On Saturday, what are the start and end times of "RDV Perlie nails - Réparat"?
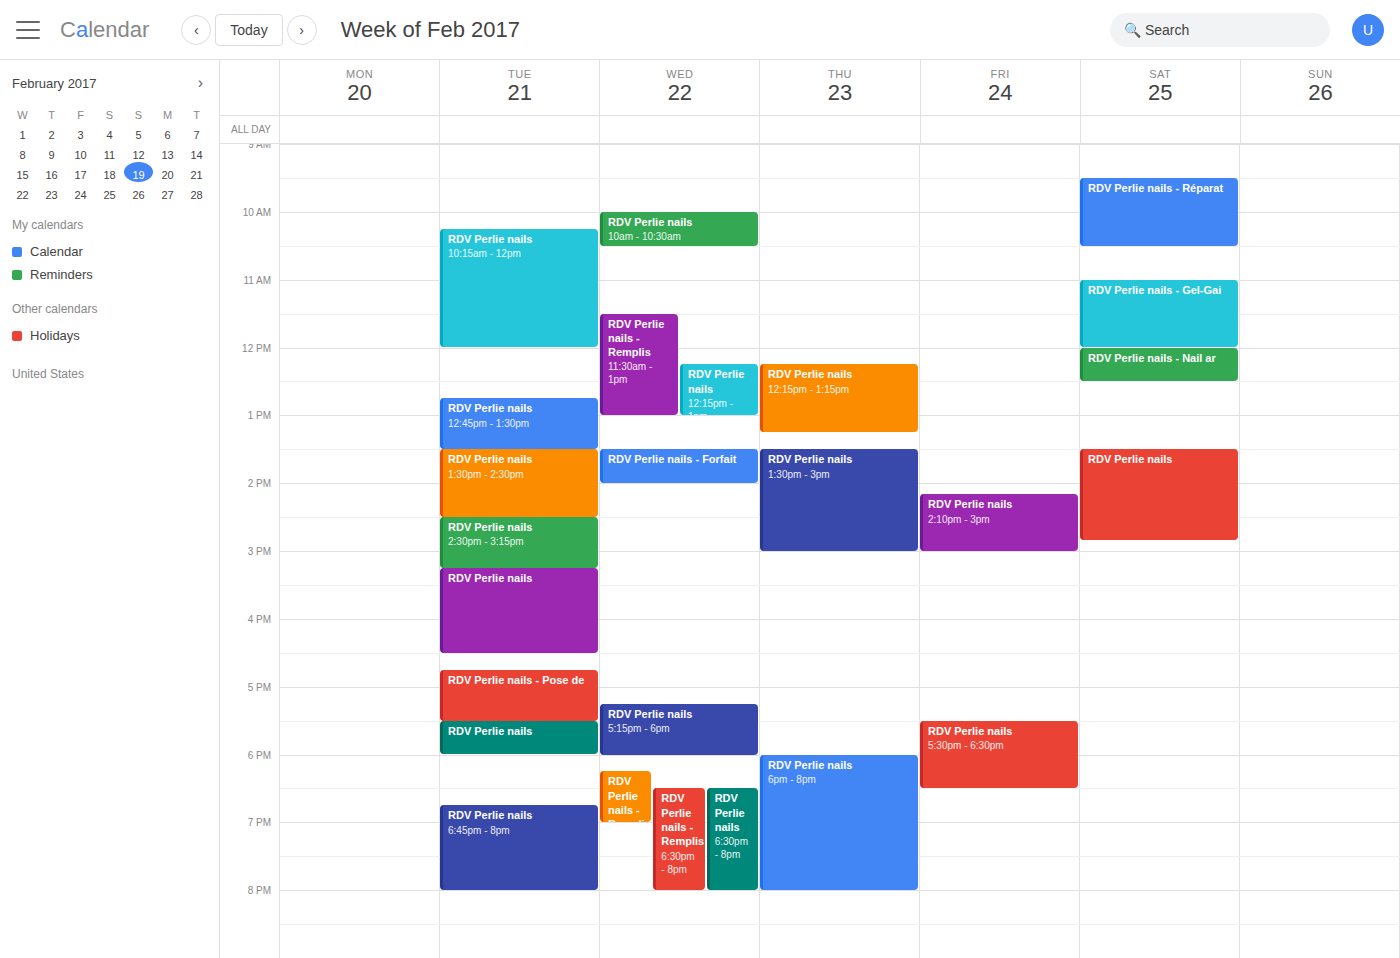
9:30 AM to 10:30 AM